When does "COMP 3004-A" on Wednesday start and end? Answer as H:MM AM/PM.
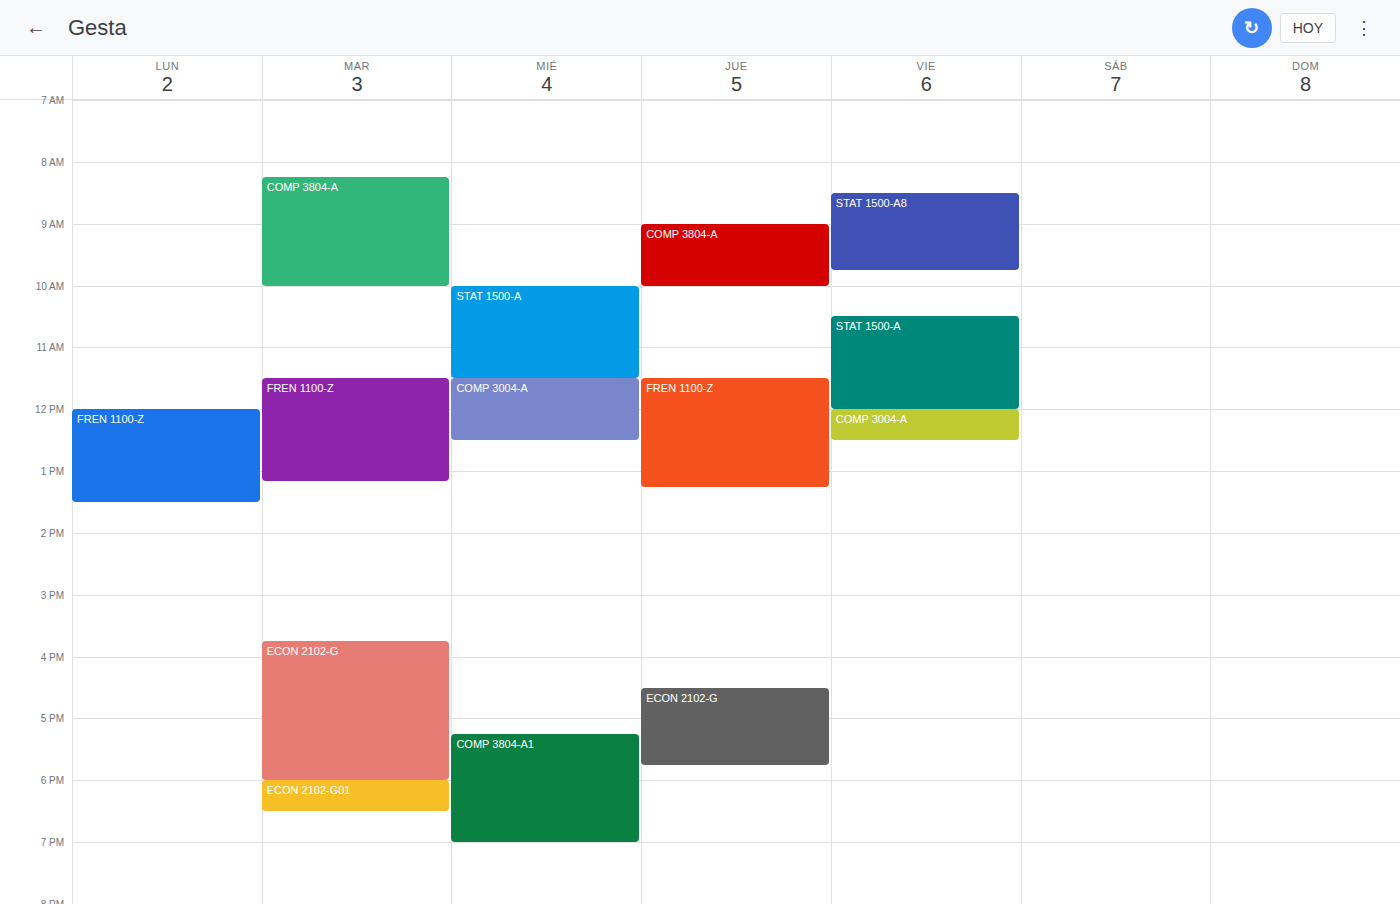
11:30 AM to 12:30 PM